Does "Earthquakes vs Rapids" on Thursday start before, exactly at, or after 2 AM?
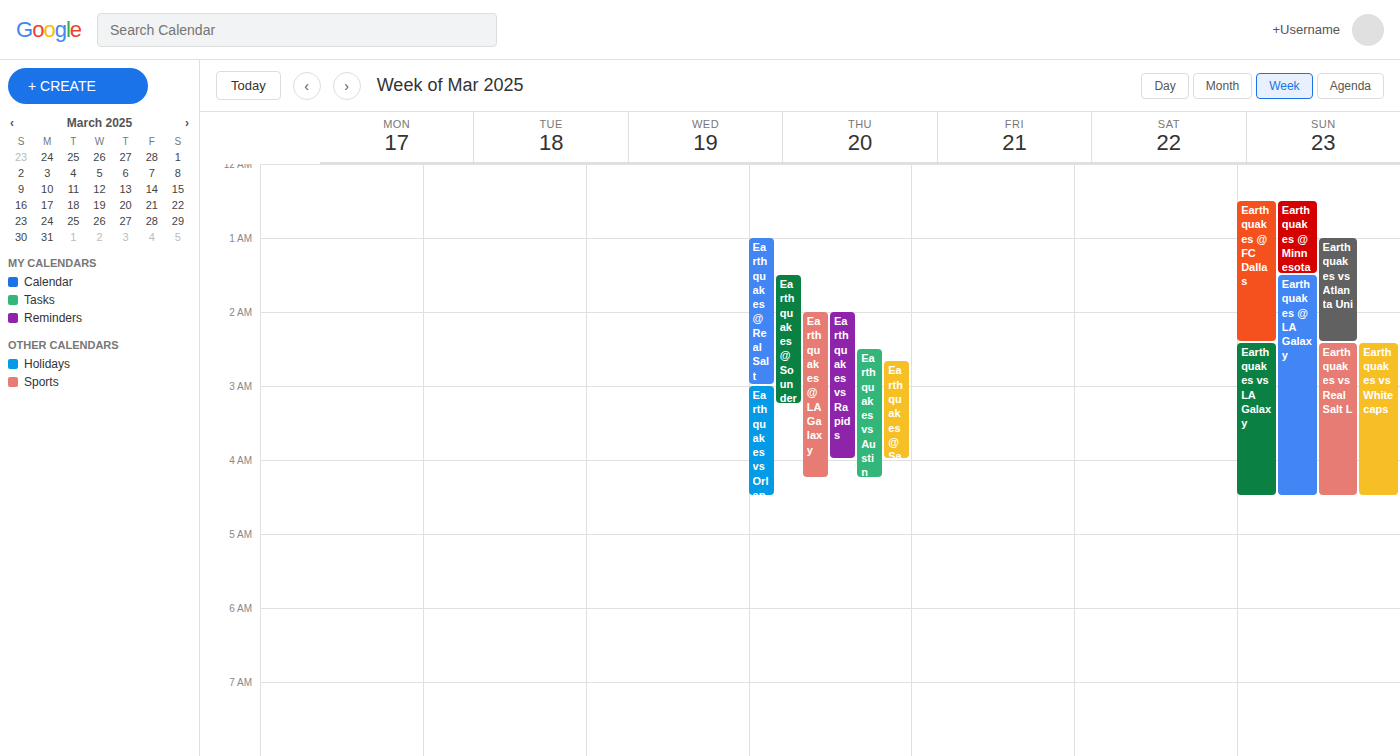
2:00 AM -- exactly at 2 AM, on the 2 AM line.